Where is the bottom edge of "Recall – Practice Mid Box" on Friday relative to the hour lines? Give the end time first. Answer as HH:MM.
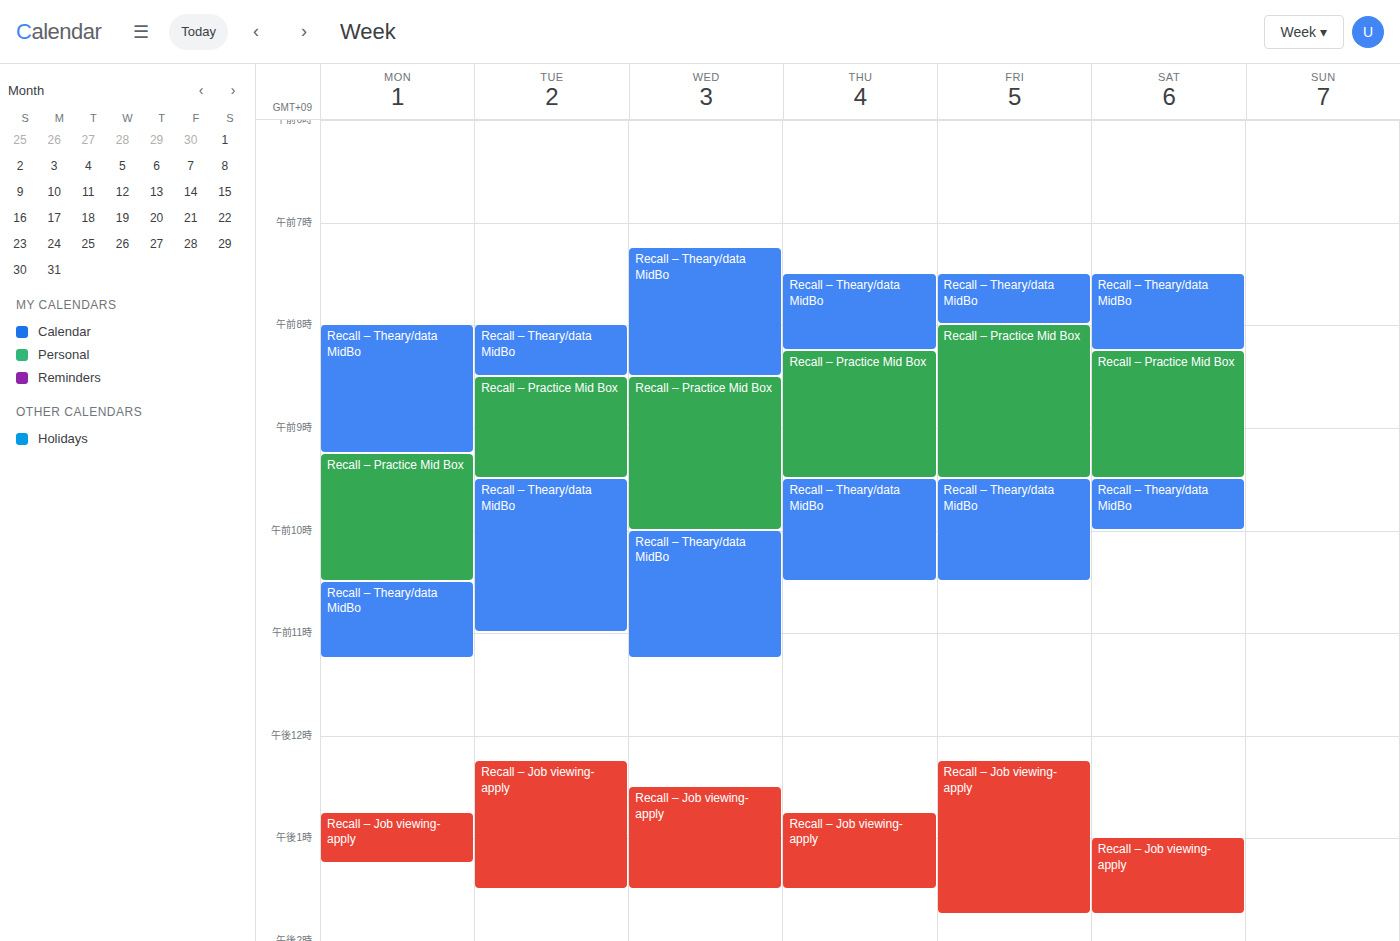
09:30 -- halfway between the 09:00 and 10:00 lines.